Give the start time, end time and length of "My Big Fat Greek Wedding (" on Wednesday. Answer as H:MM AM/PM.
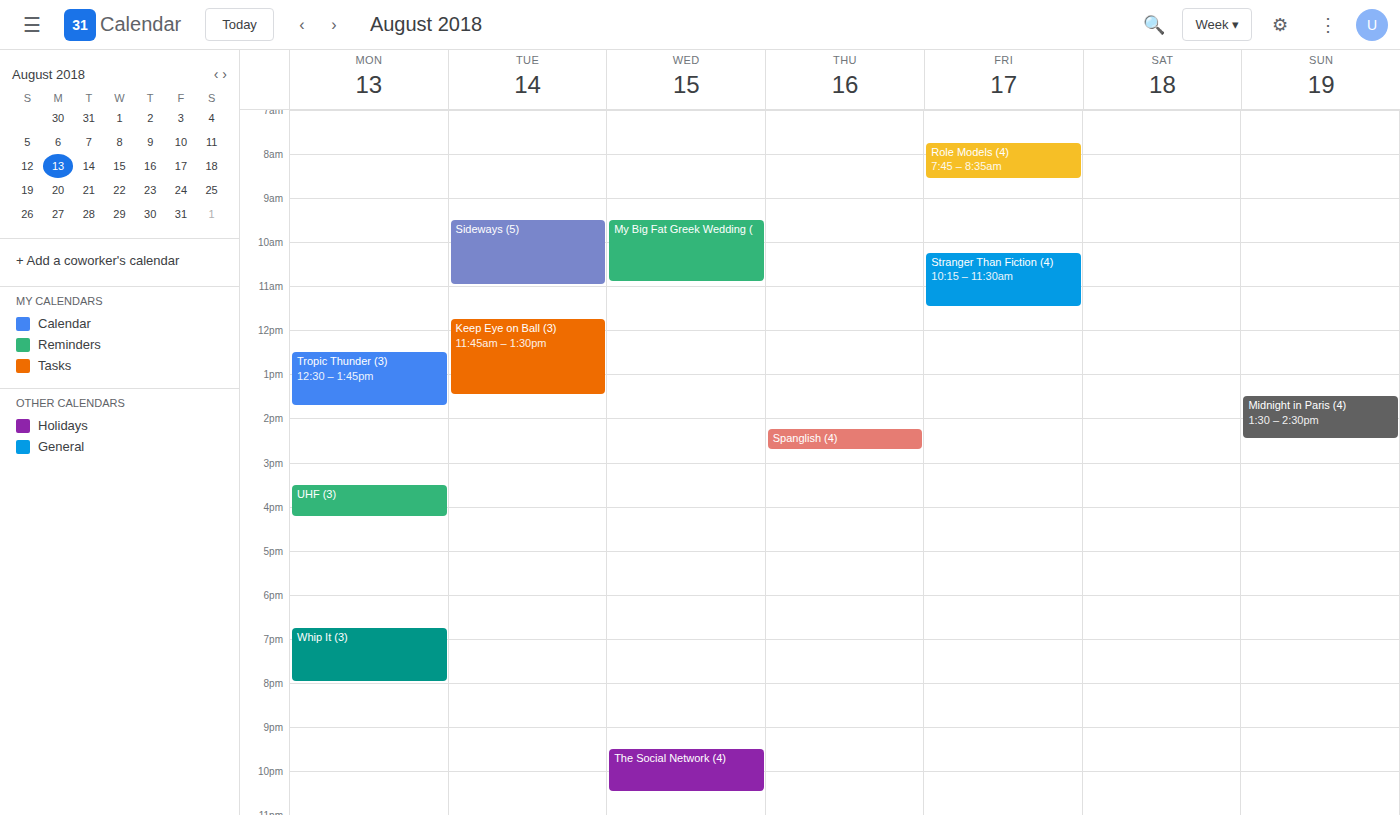
9:30 AM to 10:55 AM, 1 hour 25 minutes